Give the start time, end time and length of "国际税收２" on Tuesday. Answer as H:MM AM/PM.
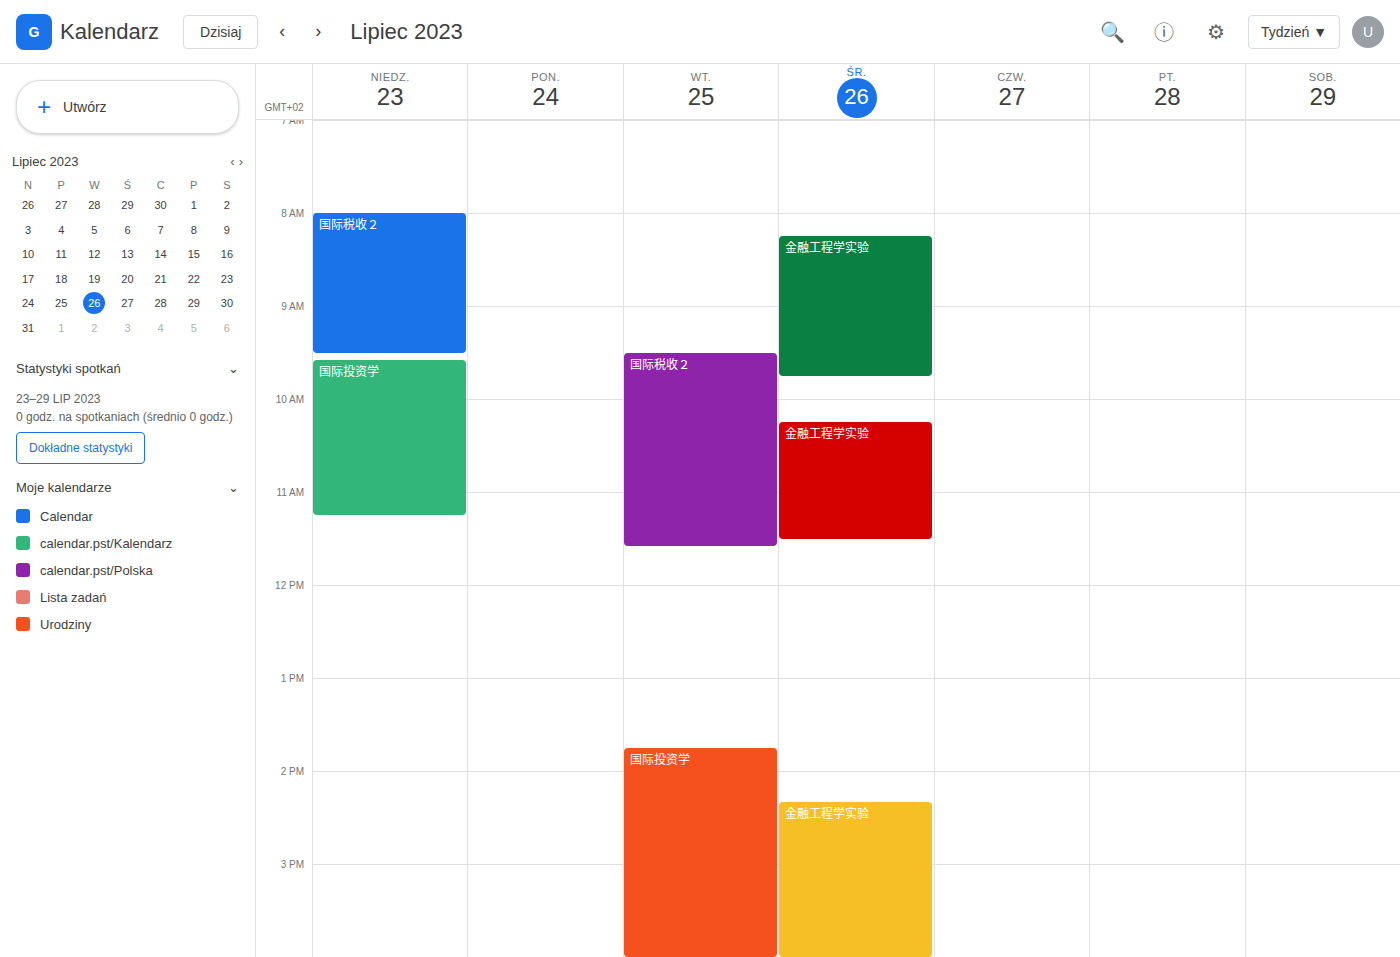
9:30 AM to 11:35 AM, 2 hours 5 minutes